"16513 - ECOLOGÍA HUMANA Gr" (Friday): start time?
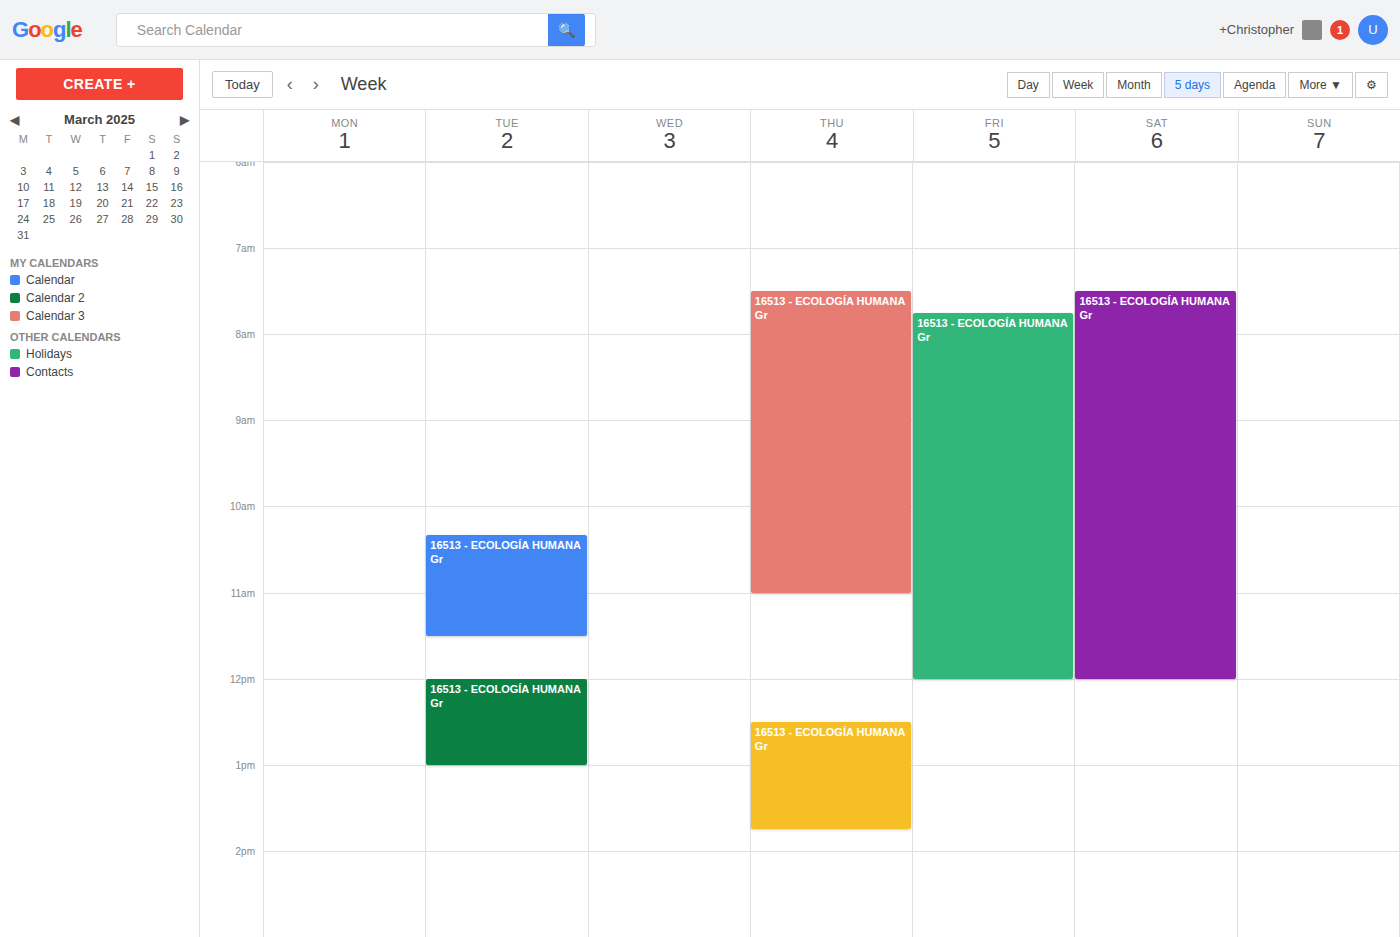
07:45